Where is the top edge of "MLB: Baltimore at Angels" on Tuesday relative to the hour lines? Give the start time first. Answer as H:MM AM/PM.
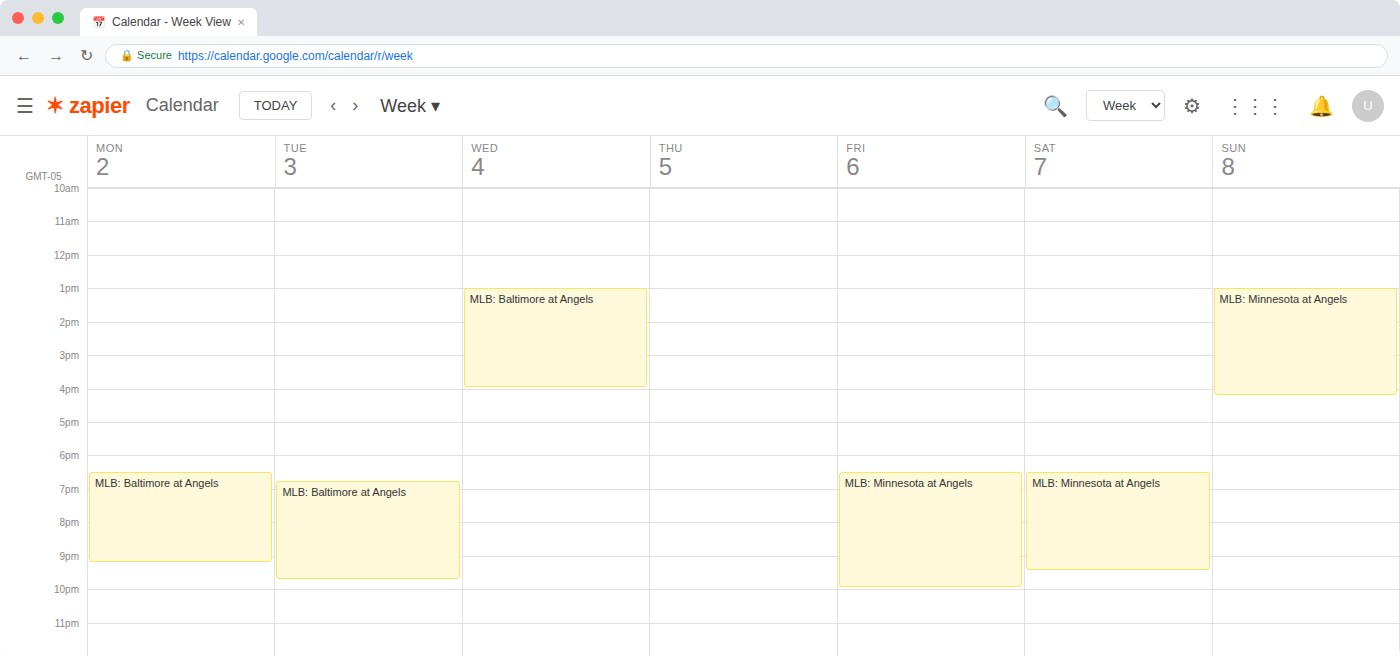
6:45 PM -- neither: three quarters of the way from the 6 PM line to the 7 PM line.